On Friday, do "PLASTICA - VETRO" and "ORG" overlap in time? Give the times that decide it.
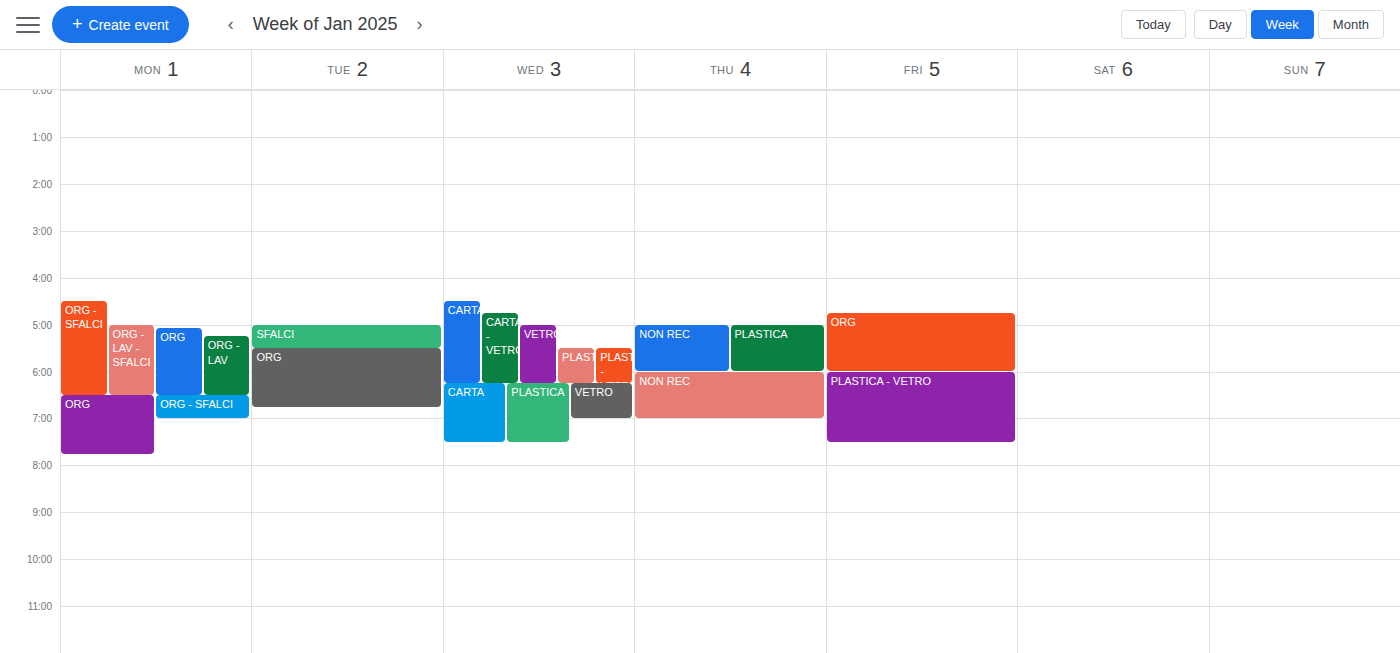
"ORG" ends at 6:00 AM, exactly when "PLASTICA - VETRO" starts -- they touch but do not overlap.